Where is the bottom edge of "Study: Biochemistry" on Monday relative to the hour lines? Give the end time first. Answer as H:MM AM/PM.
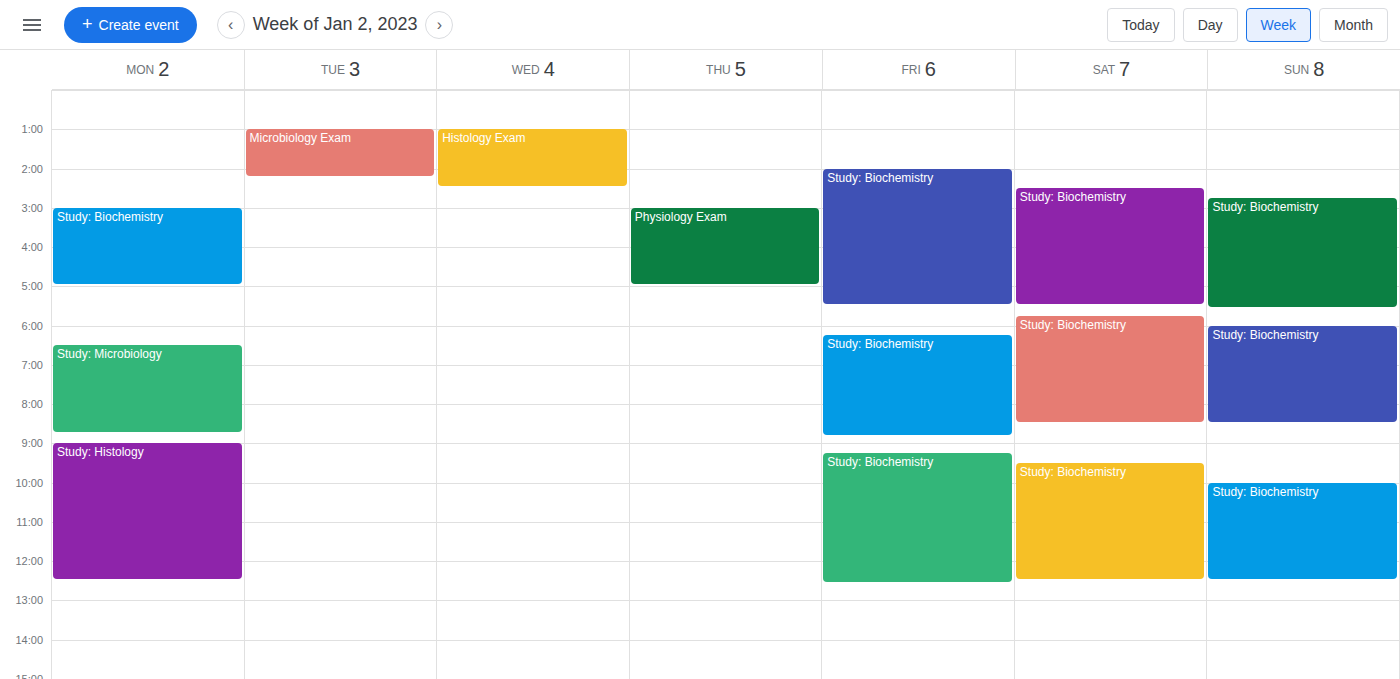
5:00 AM -- exactly on the 5 AM line.